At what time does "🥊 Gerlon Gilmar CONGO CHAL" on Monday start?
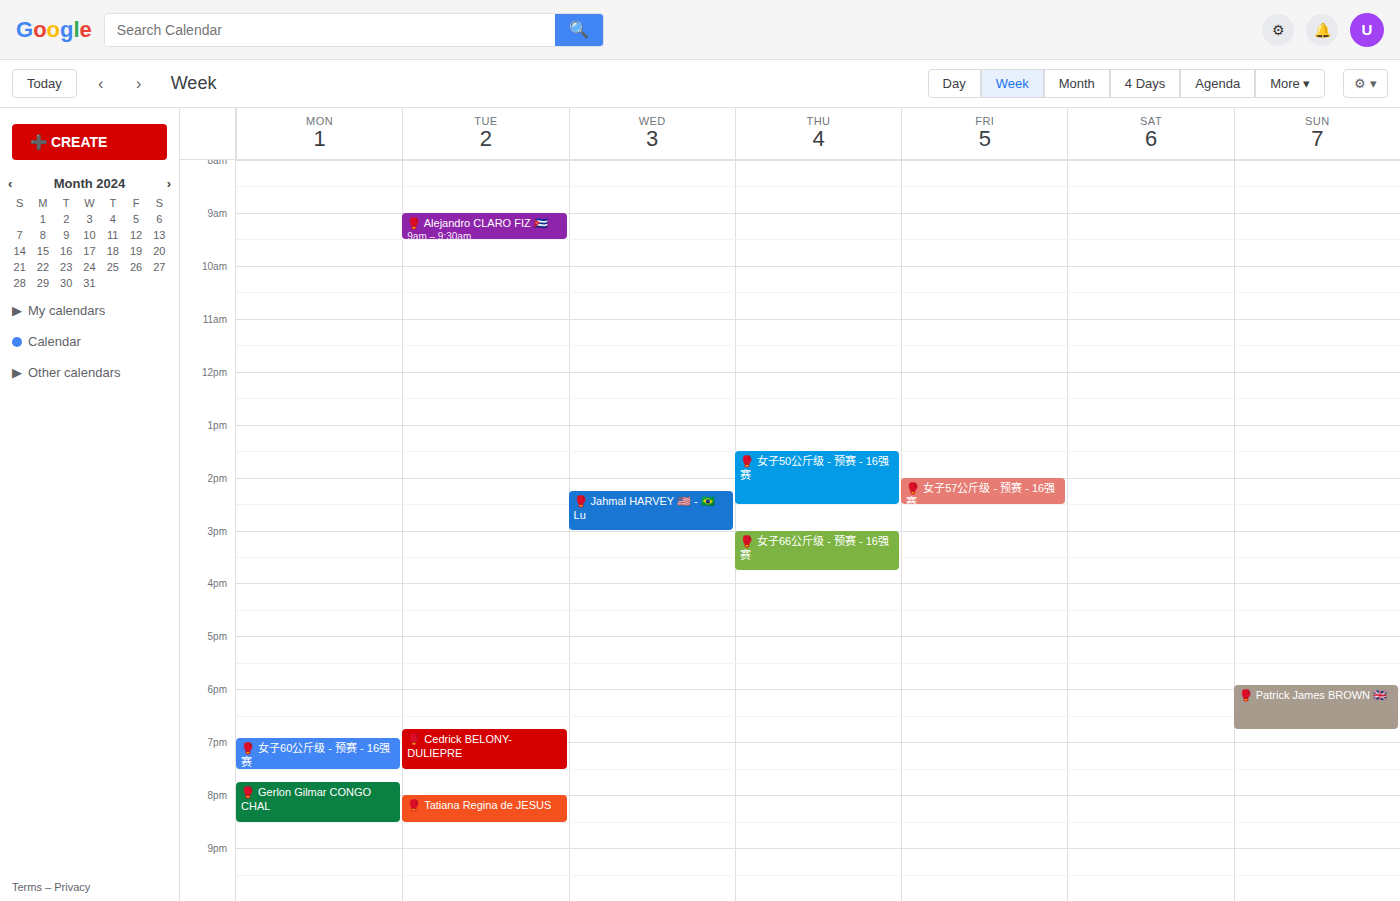
7:45 PM